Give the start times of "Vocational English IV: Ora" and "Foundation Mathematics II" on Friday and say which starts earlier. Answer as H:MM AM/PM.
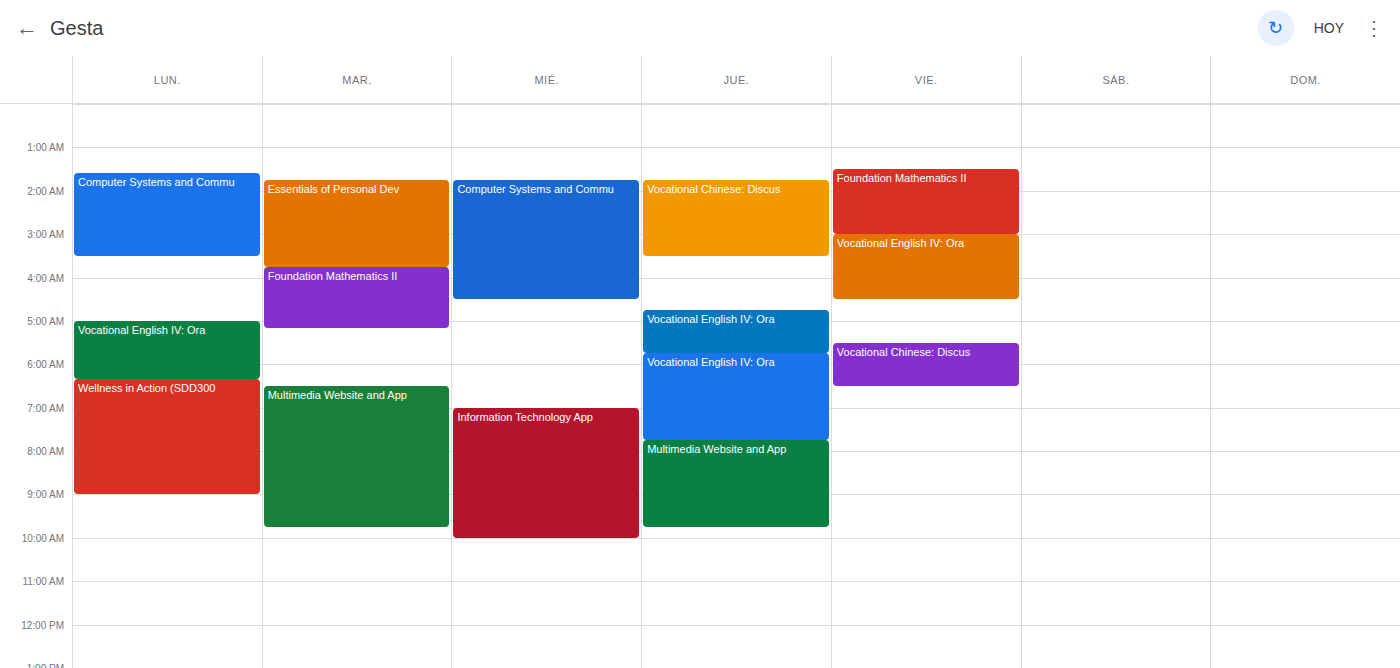
"Foundation Mathematics II" 1:30 AM; "Vocational English IV: Ora" 3:00 AM.